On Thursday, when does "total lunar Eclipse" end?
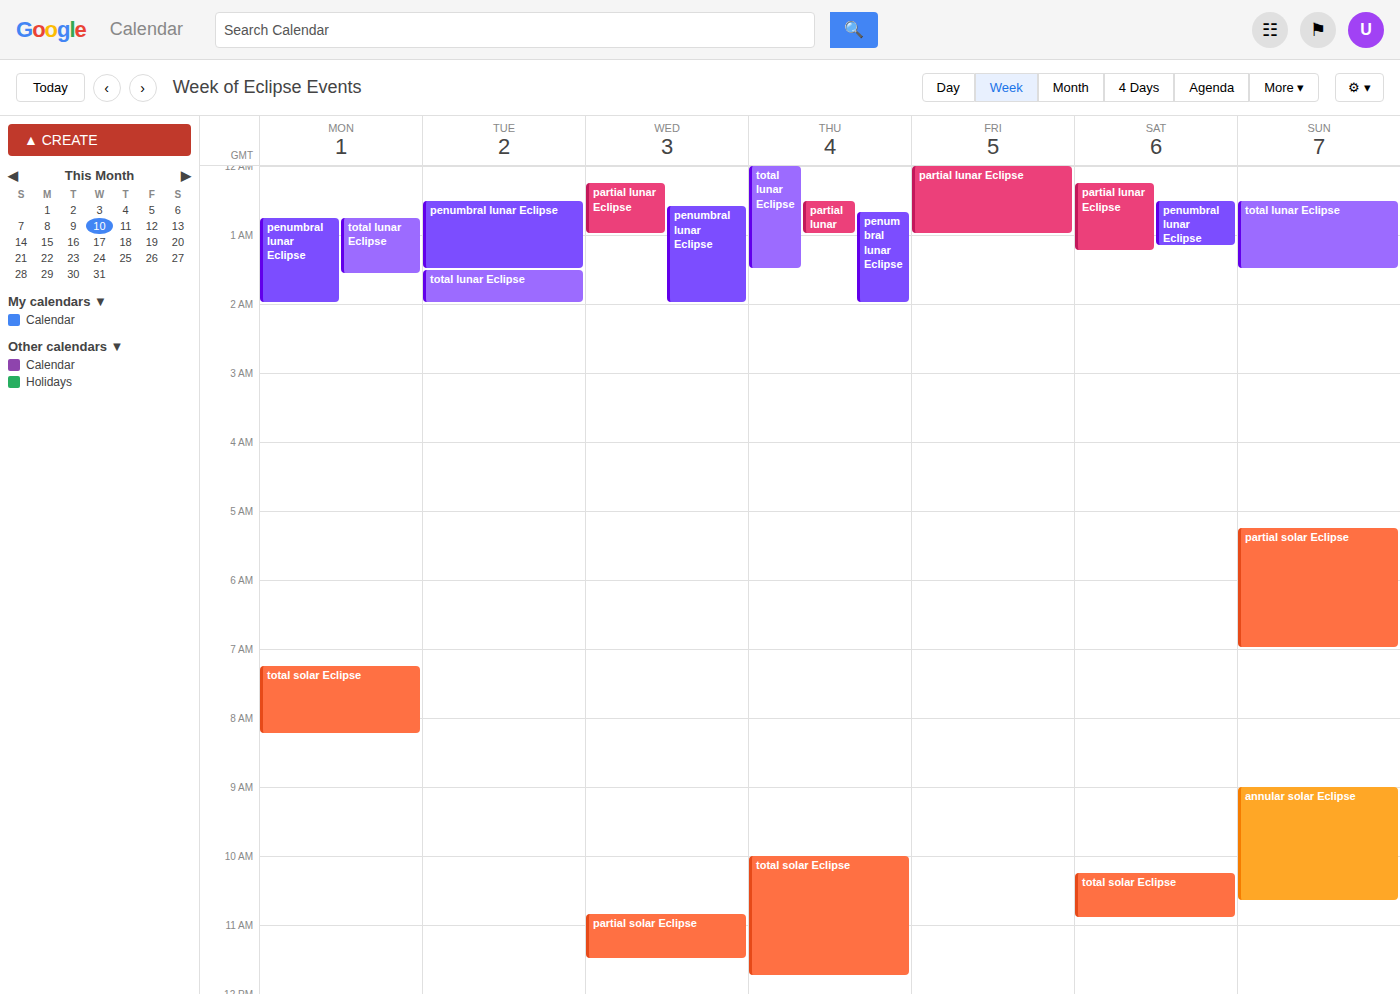
1:30 AM